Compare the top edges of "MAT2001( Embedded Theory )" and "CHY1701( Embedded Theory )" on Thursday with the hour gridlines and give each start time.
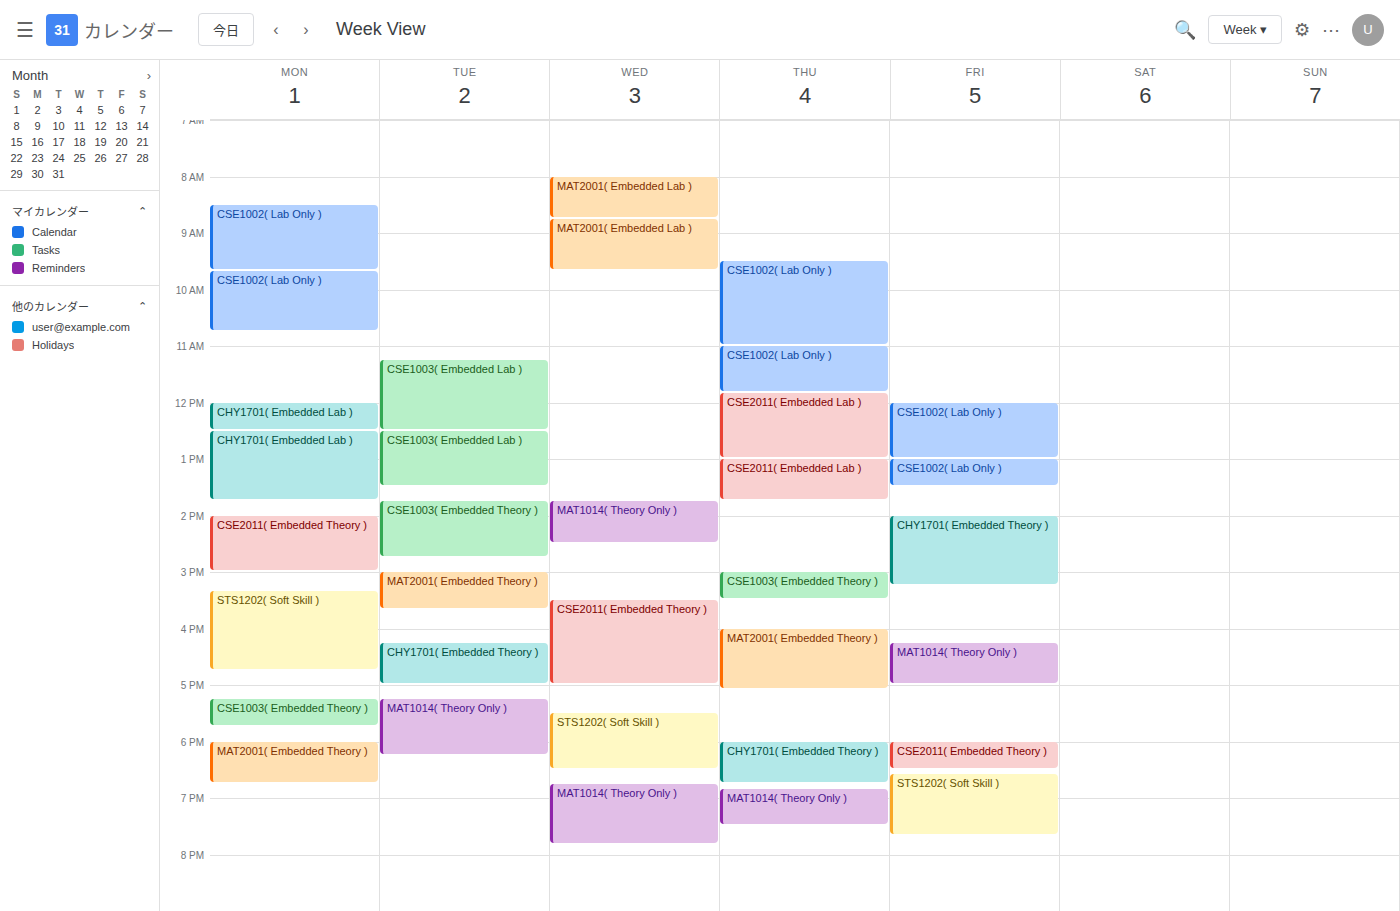
"MAT2001( Embedded Theory )": 4:00 PM, exactly on the 4 PM line. "CHY1701( Embedded Theory )": 6:00 PM, exactly on the 6 PM line.